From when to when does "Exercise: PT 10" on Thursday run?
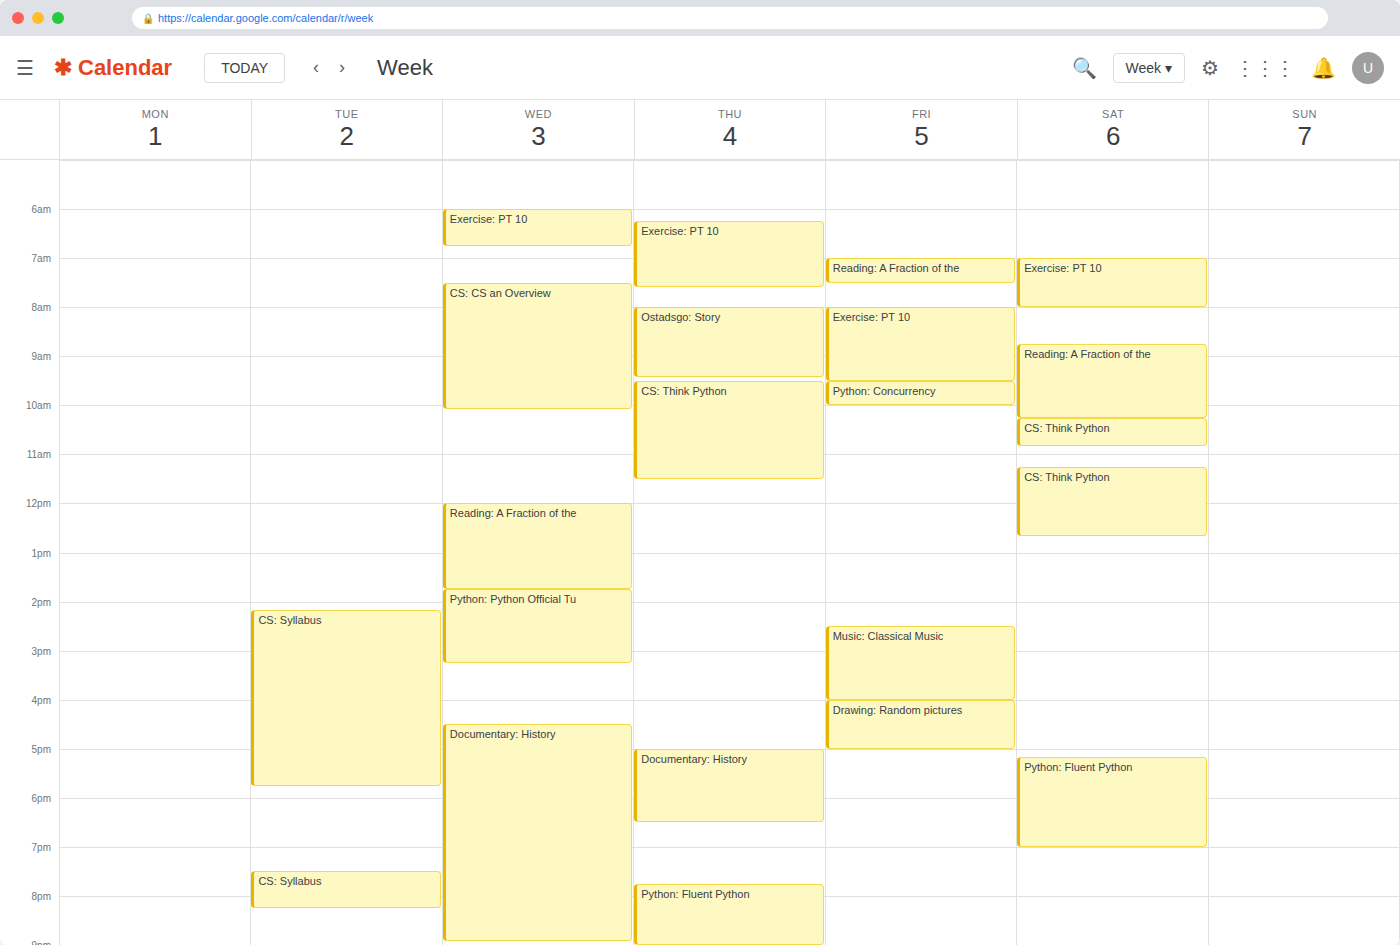
06:15 to 07:35